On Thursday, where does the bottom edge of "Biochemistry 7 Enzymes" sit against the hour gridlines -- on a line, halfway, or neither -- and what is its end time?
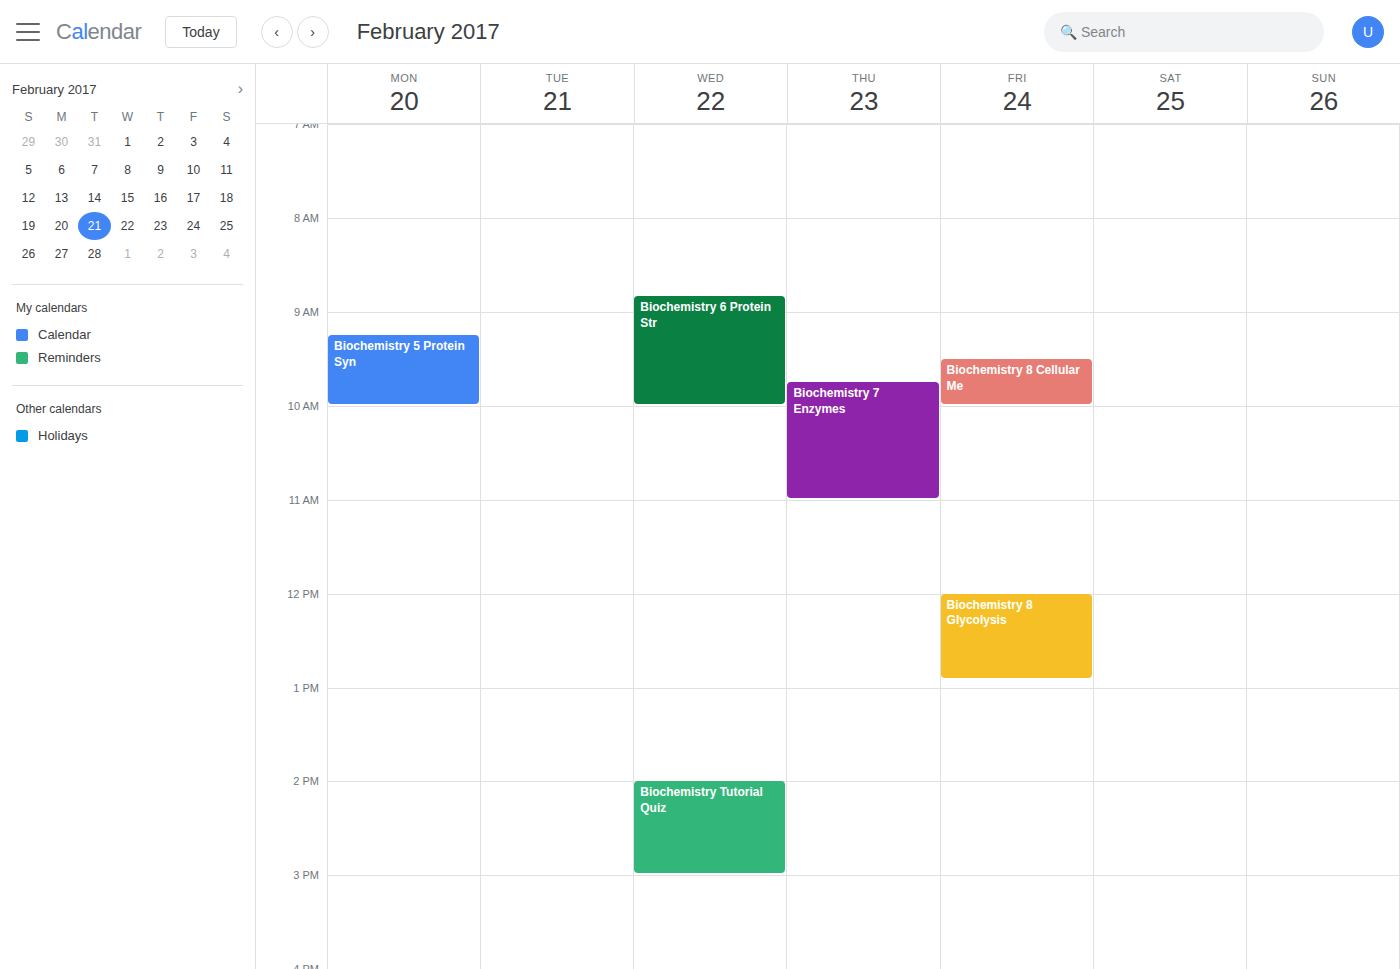
11:00 AM -- exactly on the 11 AM line.